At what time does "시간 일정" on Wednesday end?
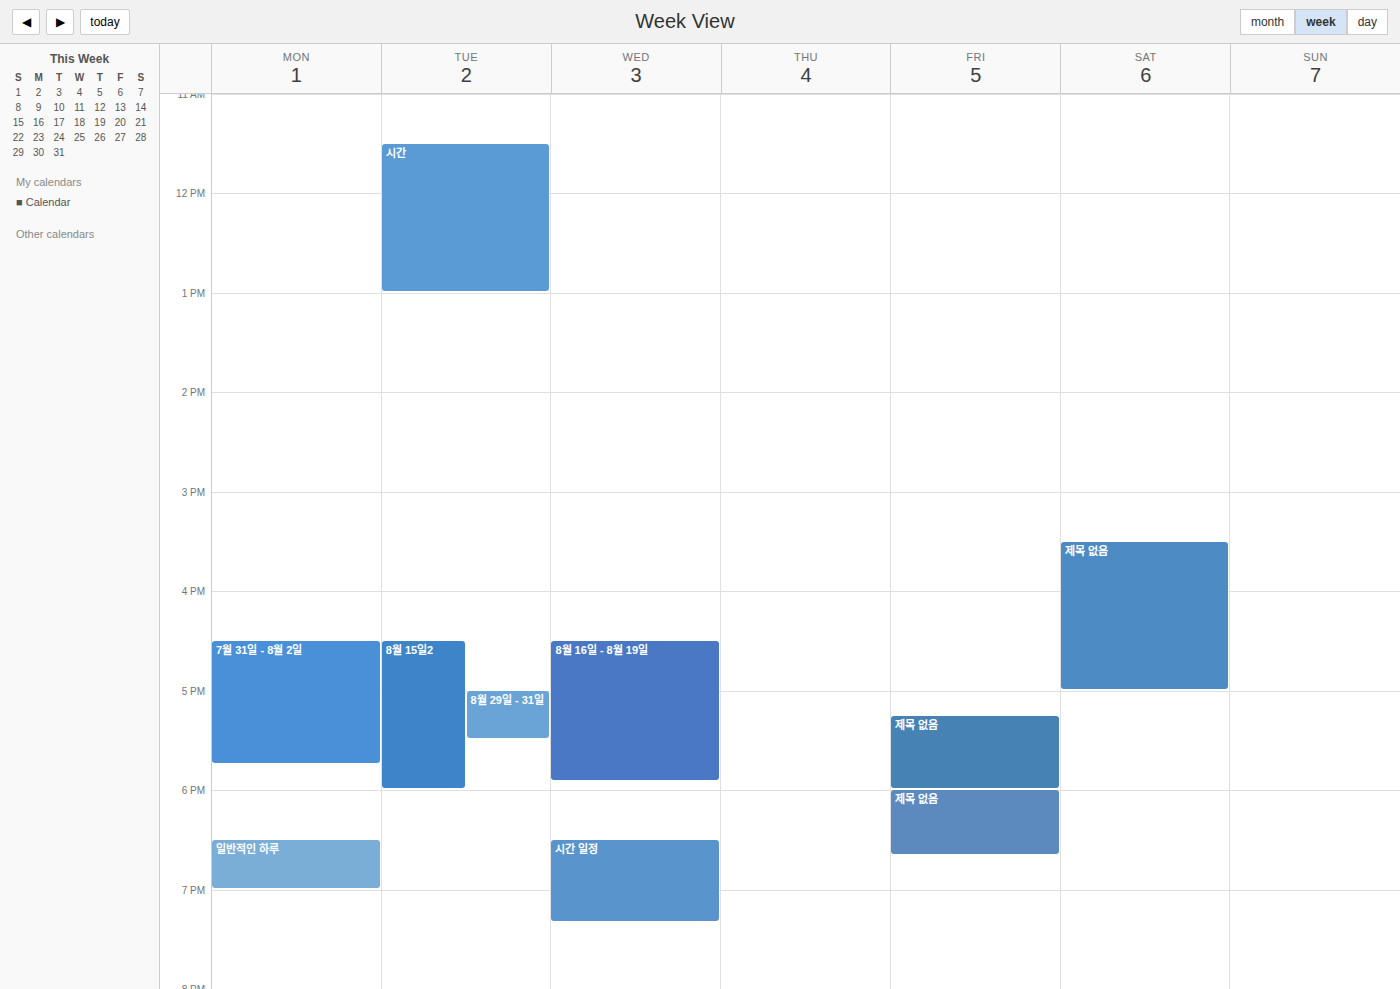
7:20 PM